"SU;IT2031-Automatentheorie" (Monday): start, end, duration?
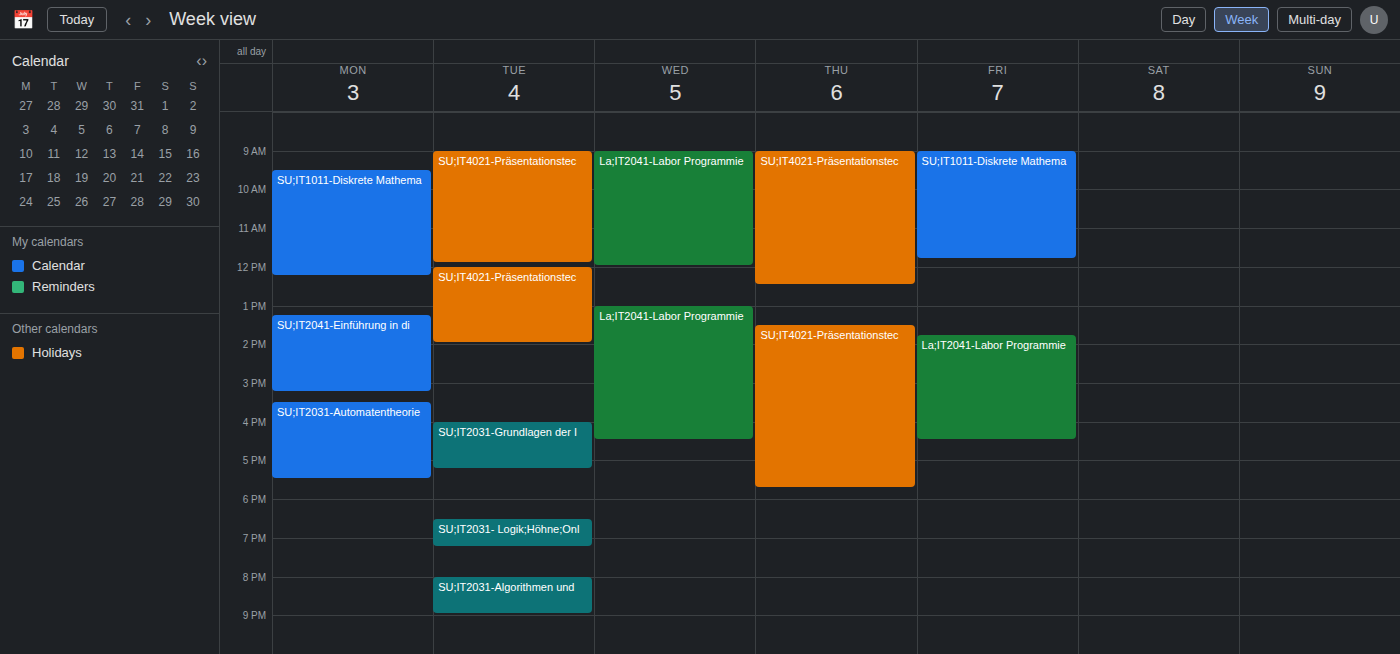
3:30 PM to 5:30 PM, 2 hours